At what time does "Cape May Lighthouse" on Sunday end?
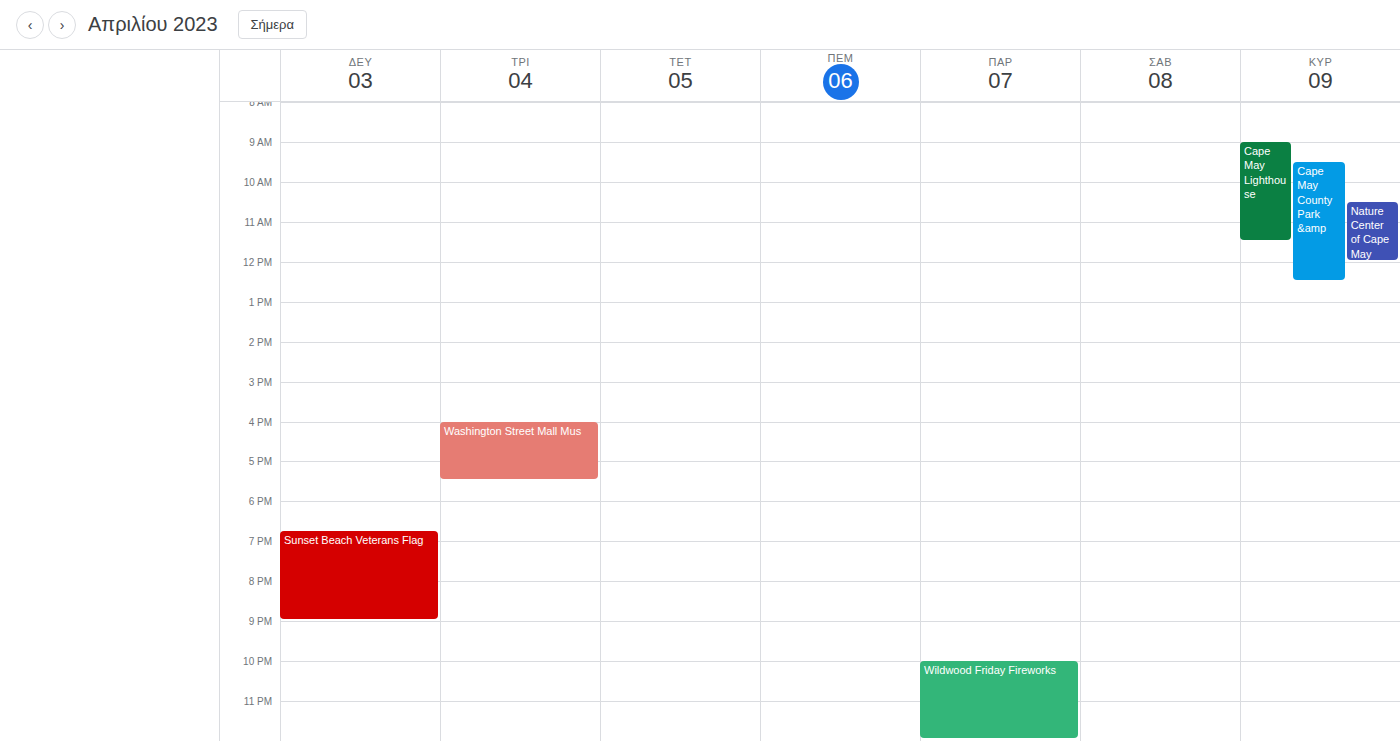
11:30 AM